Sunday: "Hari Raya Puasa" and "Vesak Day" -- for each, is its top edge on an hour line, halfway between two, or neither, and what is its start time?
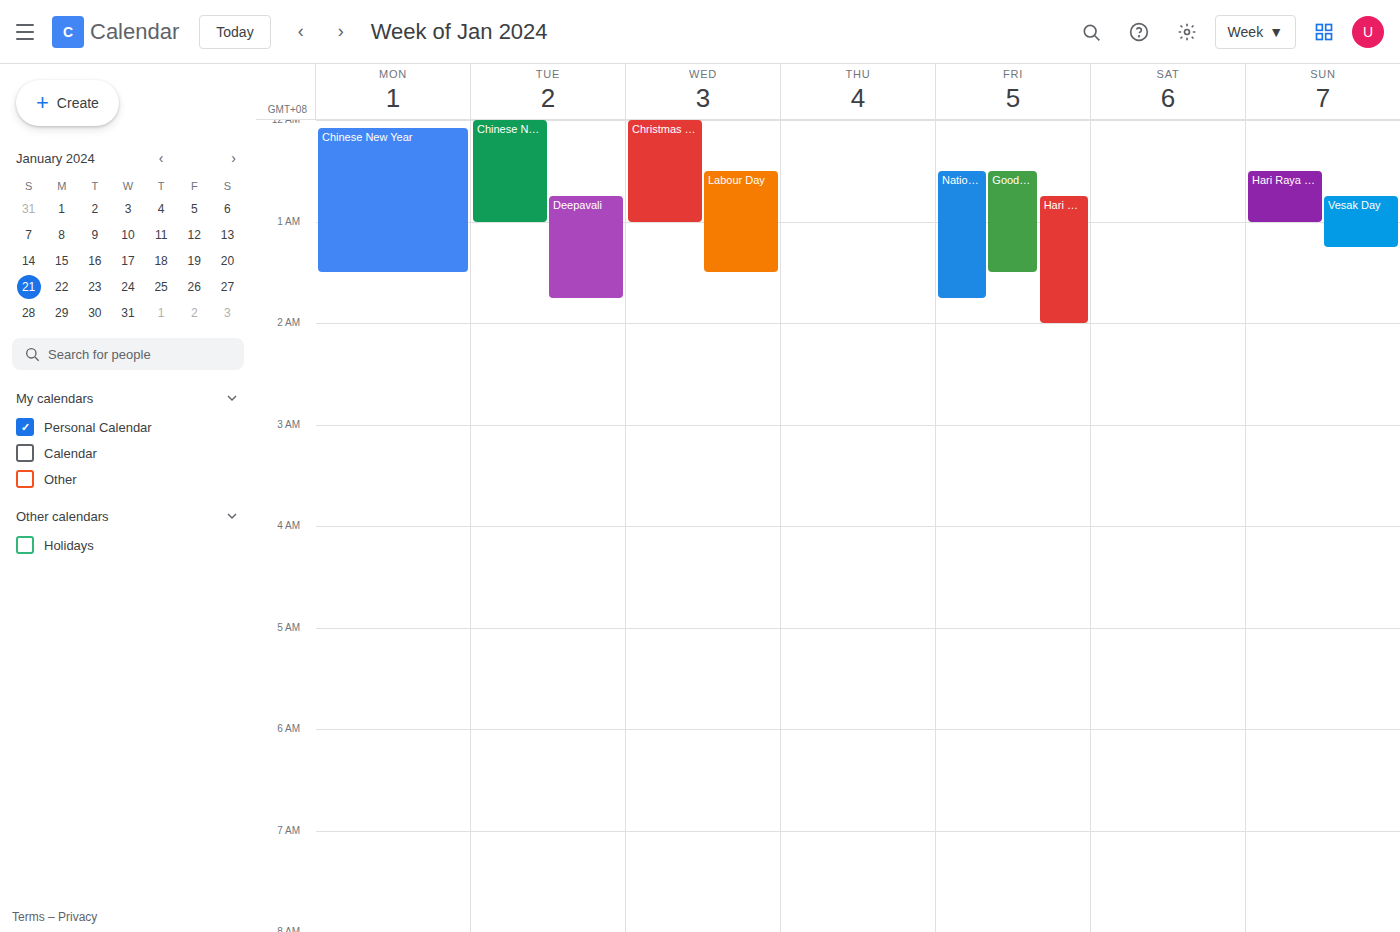
"Hari Raya Puasa": 12:30 AM, halfway between the 12 AM and 1 AM lines. "Vesak Day": 12:45 AM, neither: three quarters of the way from the 12 AM line to the 1 AM line.